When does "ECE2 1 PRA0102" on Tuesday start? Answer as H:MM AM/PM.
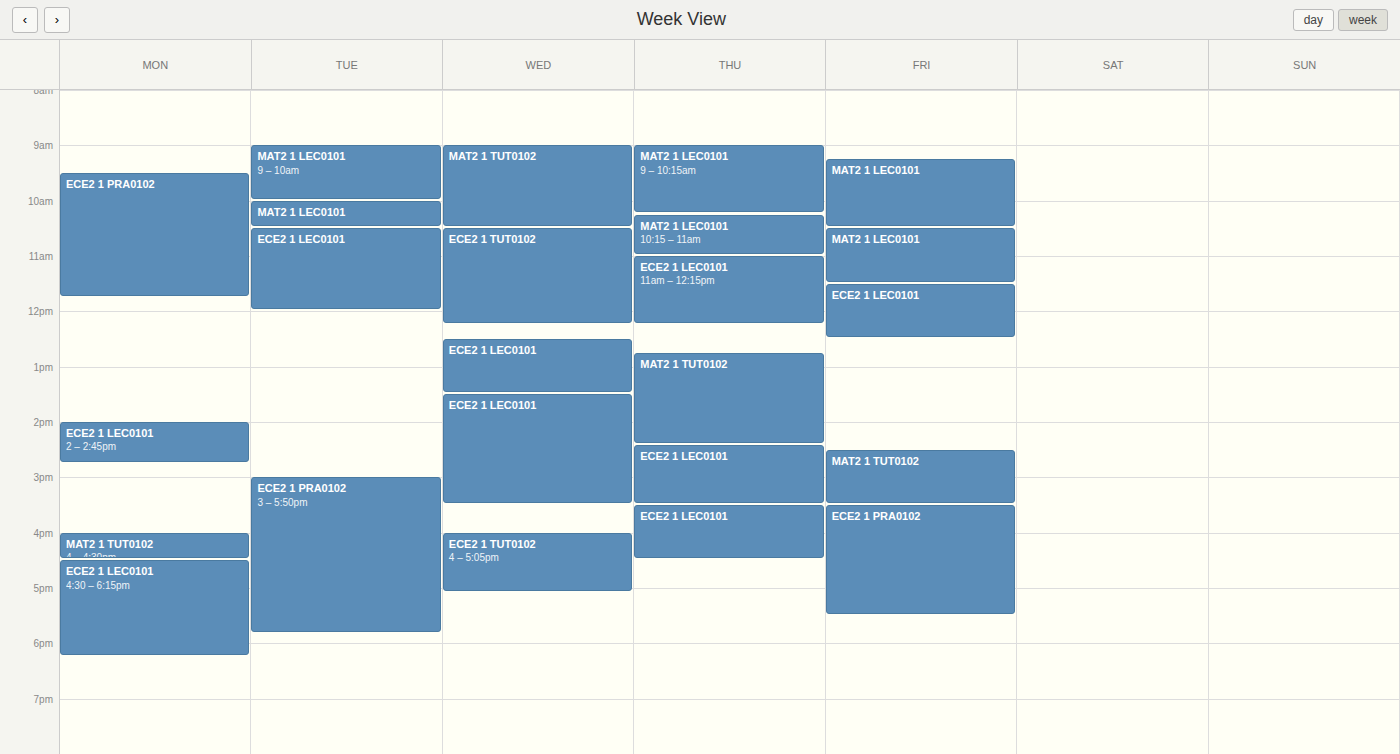
3:00 PM